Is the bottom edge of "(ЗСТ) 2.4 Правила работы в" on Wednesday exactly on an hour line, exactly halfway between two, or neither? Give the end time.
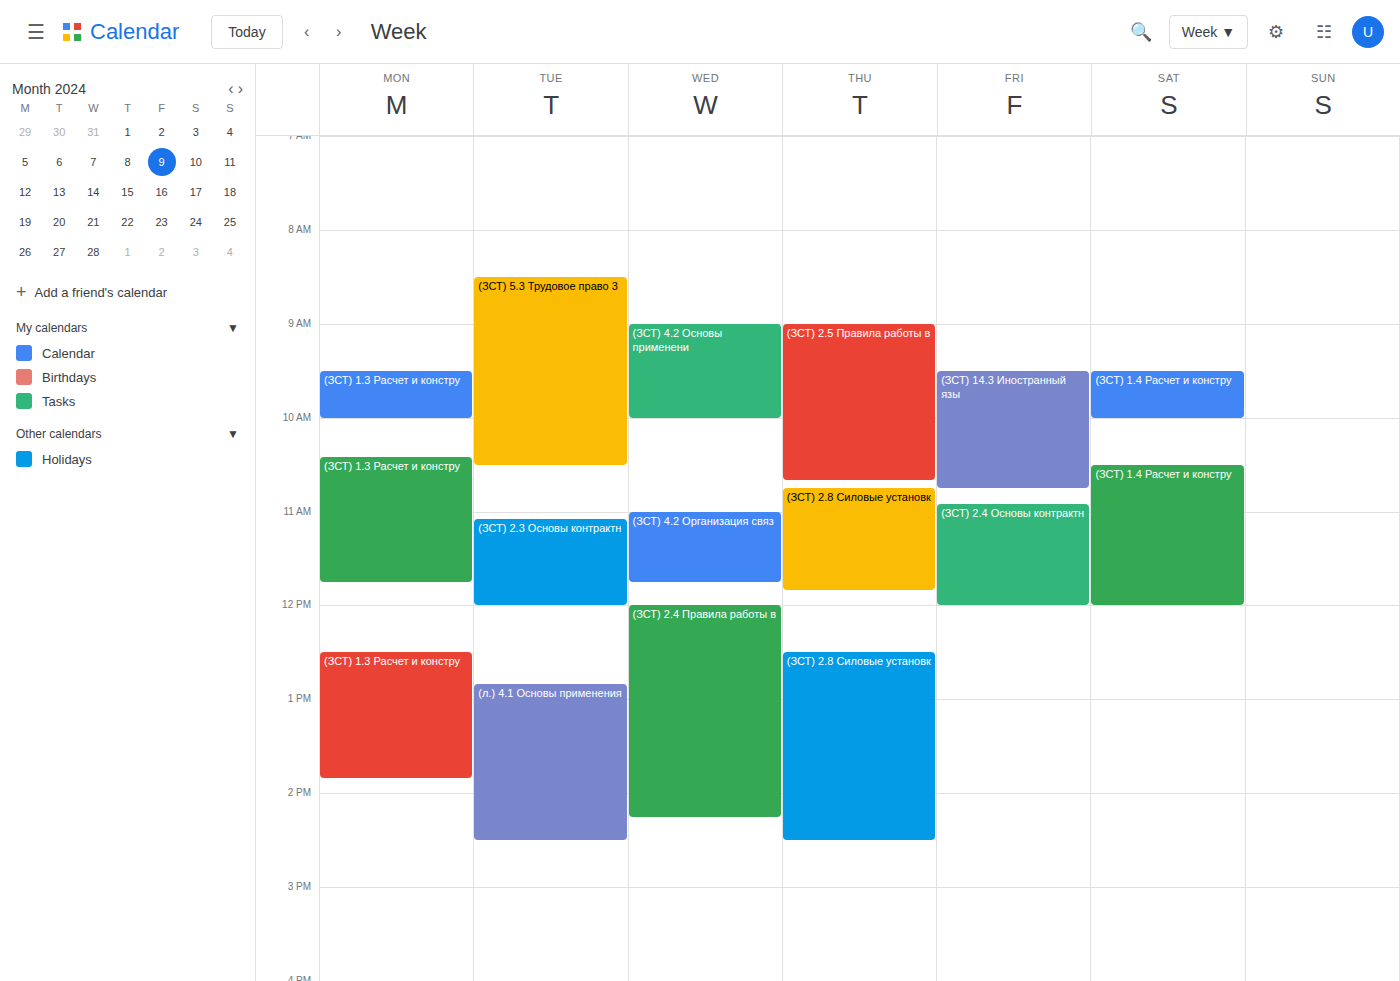
2:15 PM -- neither: a quarter of the way from the 2 PM line to the 3 PM line.